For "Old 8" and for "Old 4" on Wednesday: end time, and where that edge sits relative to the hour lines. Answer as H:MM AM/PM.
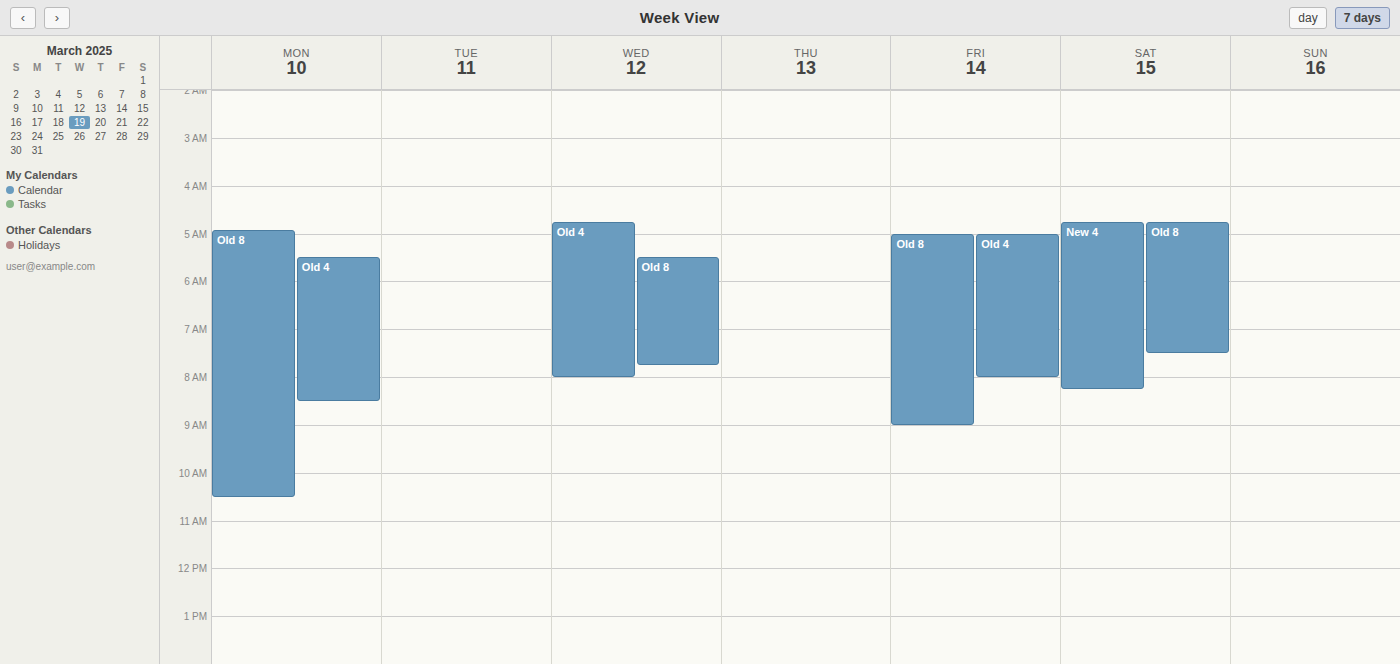
"Old 8": 7:45 AM, neither: three quarters of the way from the 7 AM line to the 8 AM line. "Old 4": 8:00 AM, exactly on the 8 AM line.